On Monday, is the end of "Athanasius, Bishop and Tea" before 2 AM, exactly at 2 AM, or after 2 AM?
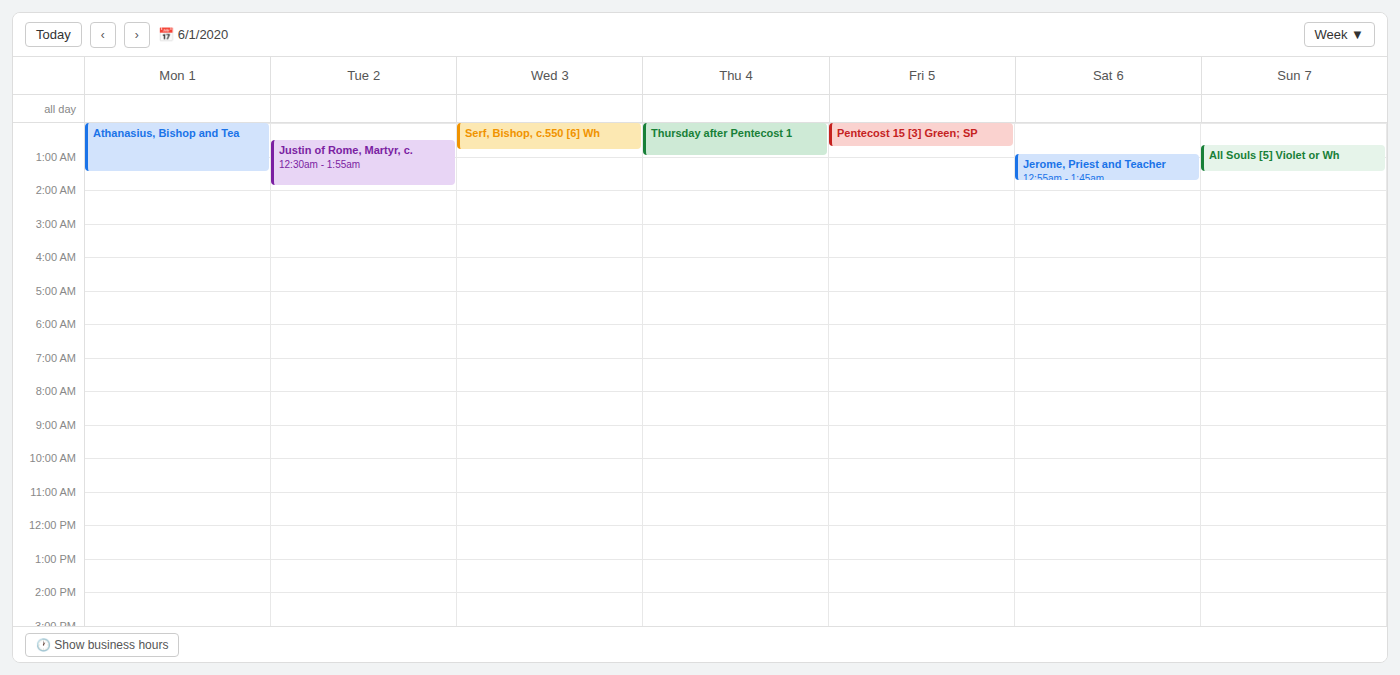
1:30 AM -- before 2 AM, 30 minutes above the 2 AM line.